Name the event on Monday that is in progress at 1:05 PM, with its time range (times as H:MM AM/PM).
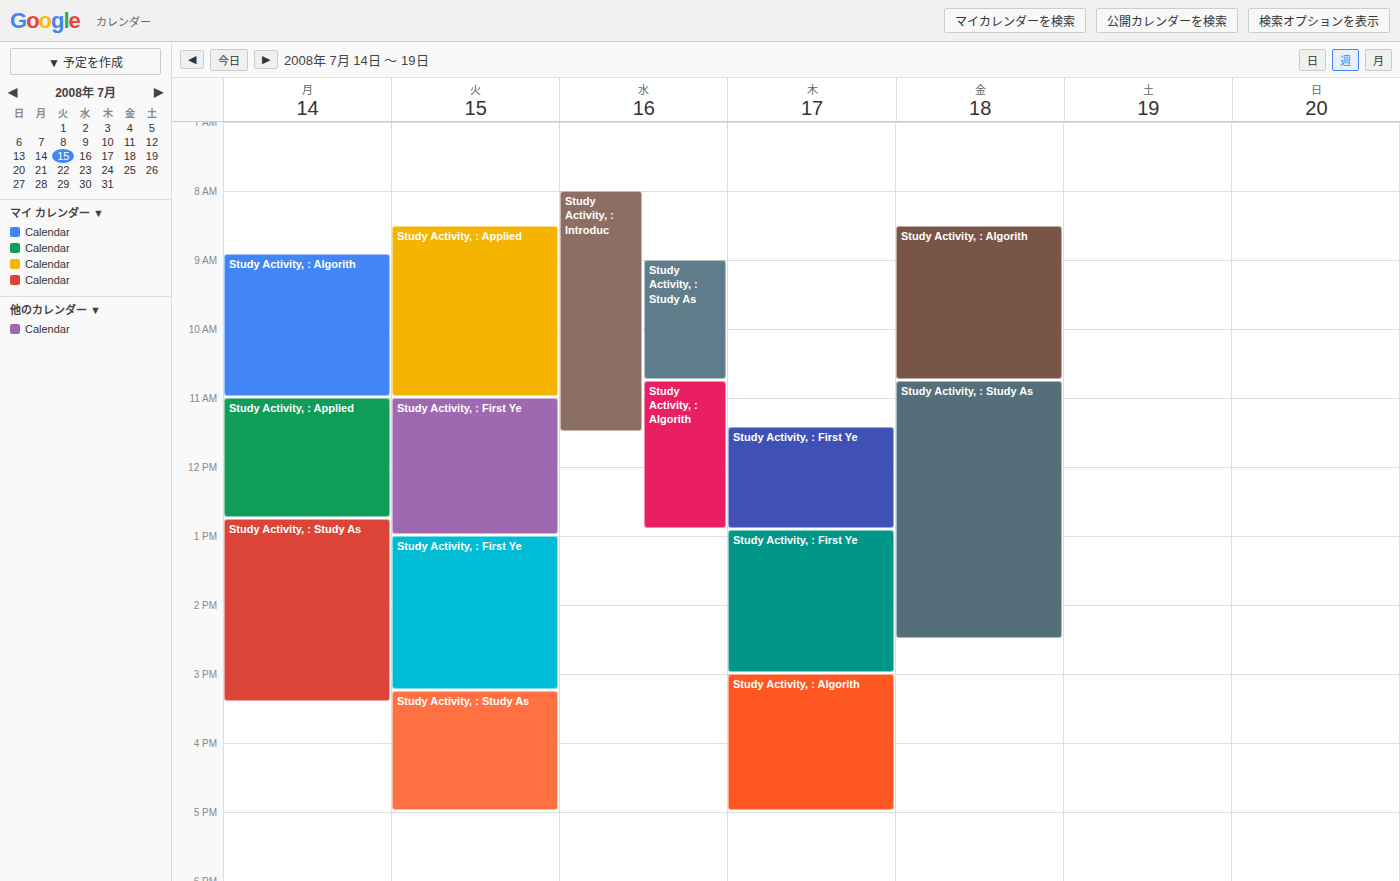
"Study Activity, : Study As", 12:45 PM to 3:25 PM